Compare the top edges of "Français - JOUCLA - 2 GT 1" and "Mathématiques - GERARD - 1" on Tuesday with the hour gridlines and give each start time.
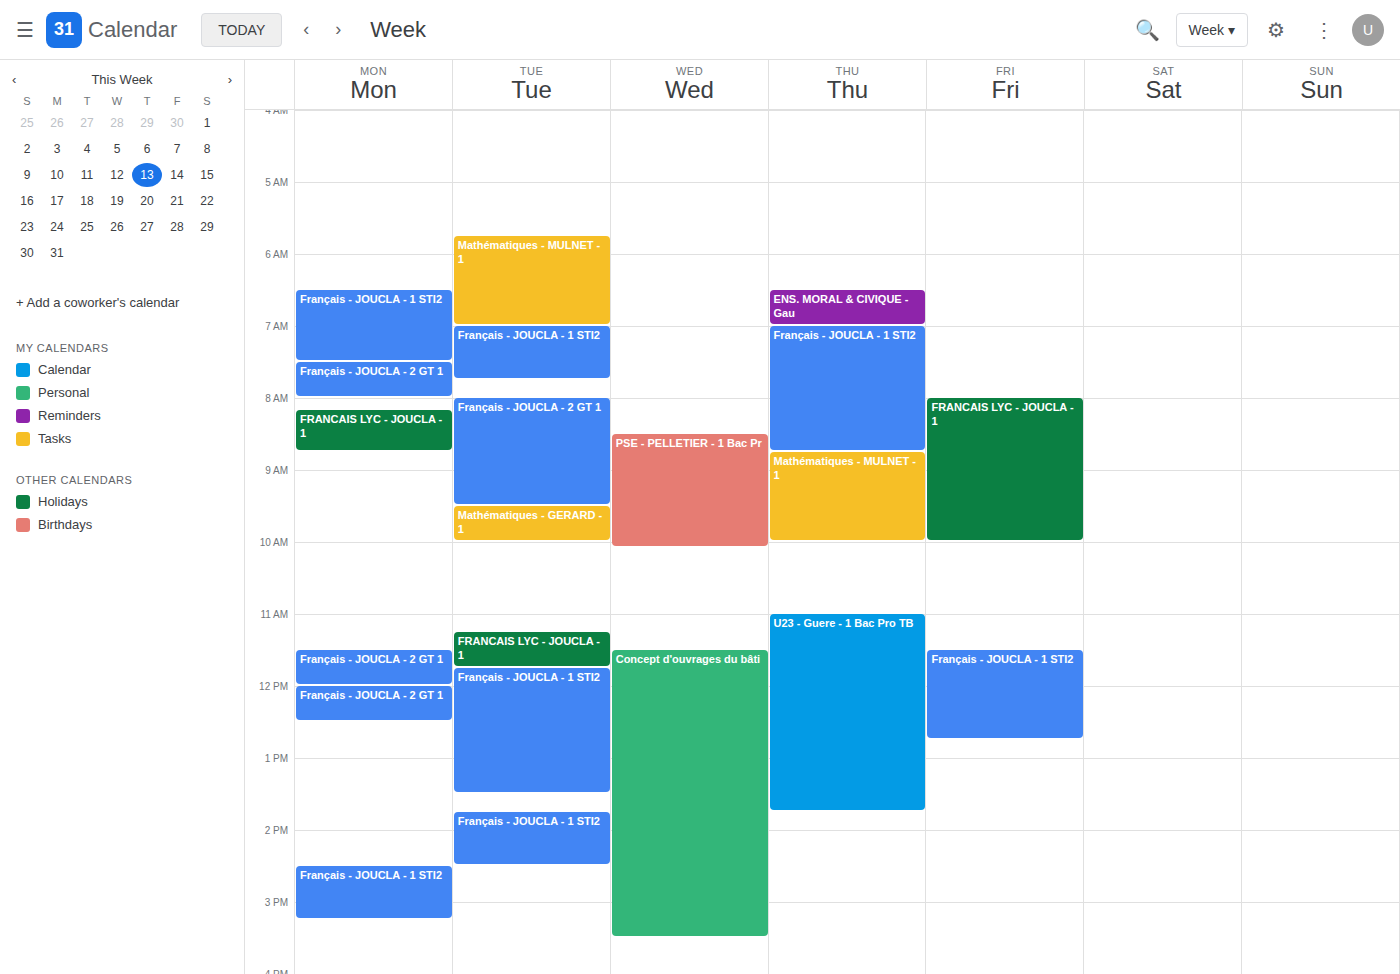
"Français - JOUCLA - 2 GT 1": 8:00 AM, exactly on the 8 AM line. "Mathématiques - GERARD - 1": 9:30 AM, halfway between the 9 AM and 10 AM lines.